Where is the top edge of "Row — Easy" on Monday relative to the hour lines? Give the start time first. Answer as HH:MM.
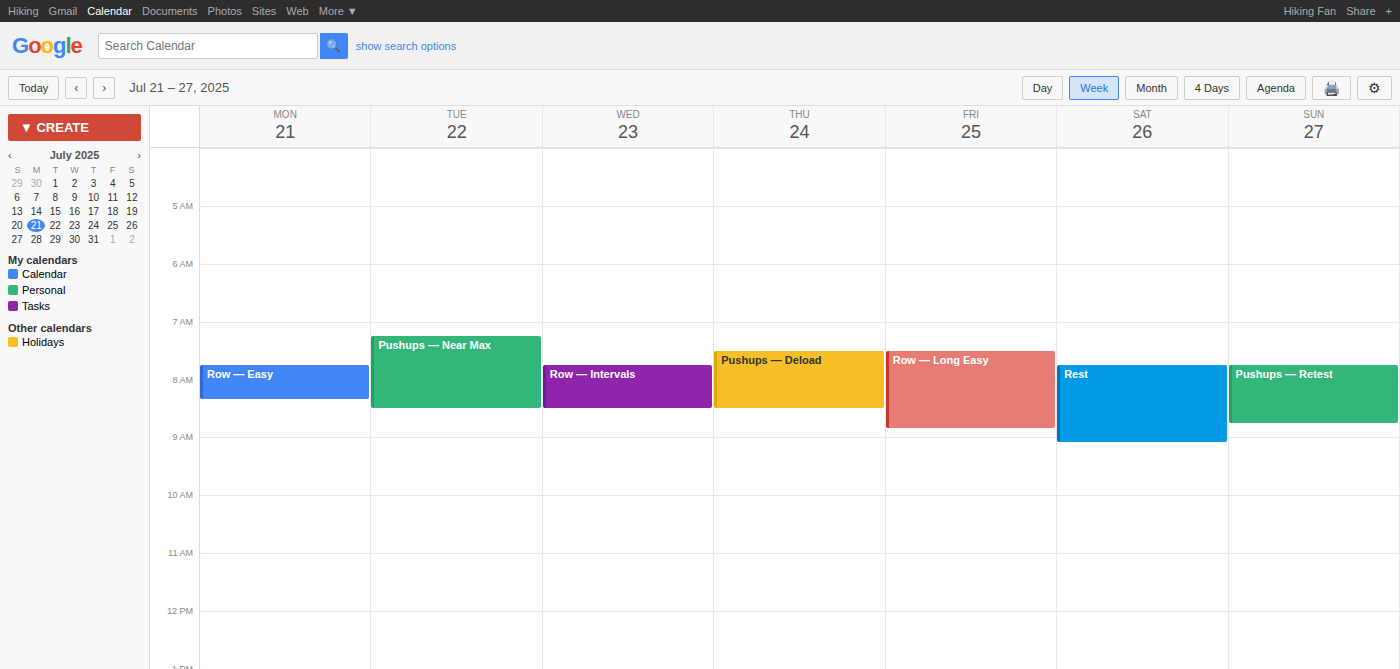
07:45 -- neither: three quarters of the way from the 07:00 line to the 08:00 line.